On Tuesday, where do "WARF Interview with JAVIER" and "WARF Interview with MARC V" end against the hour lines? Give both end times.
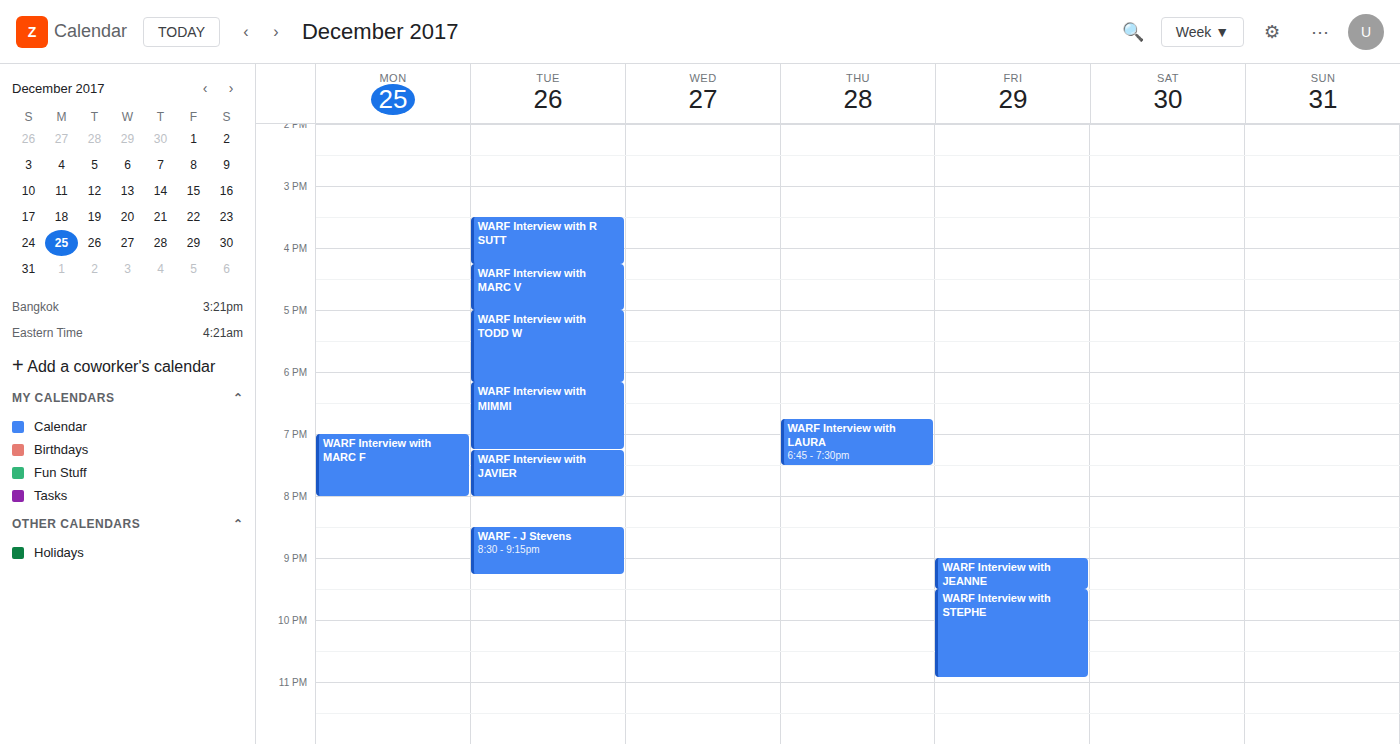
"WARF Interview with JAVIER": 20:00, exactly on the 20:00 line. "WARF Interview with MARC V": 17:00, exactly on the 17:00 line.